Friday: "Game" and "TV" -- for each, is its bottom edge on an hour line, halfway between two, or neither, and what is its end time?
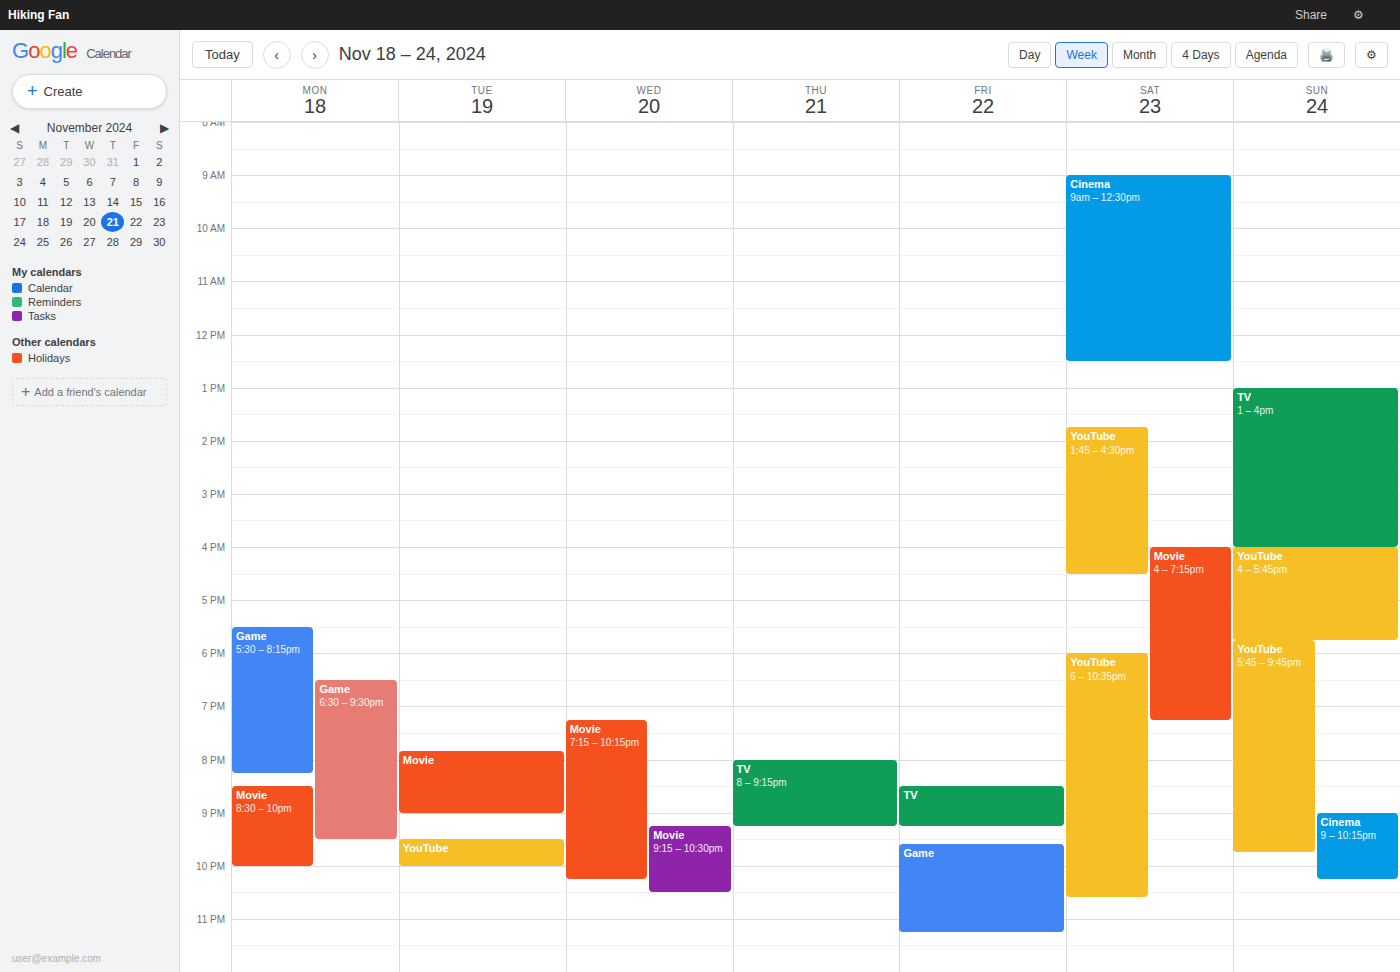
"Game": 23:15, neither: a quarter of the way from the 23:00 line to the 24:00 line. "TV": 21:15, neither: a quarter of the way from the 21:00 line to the 22:00 line.